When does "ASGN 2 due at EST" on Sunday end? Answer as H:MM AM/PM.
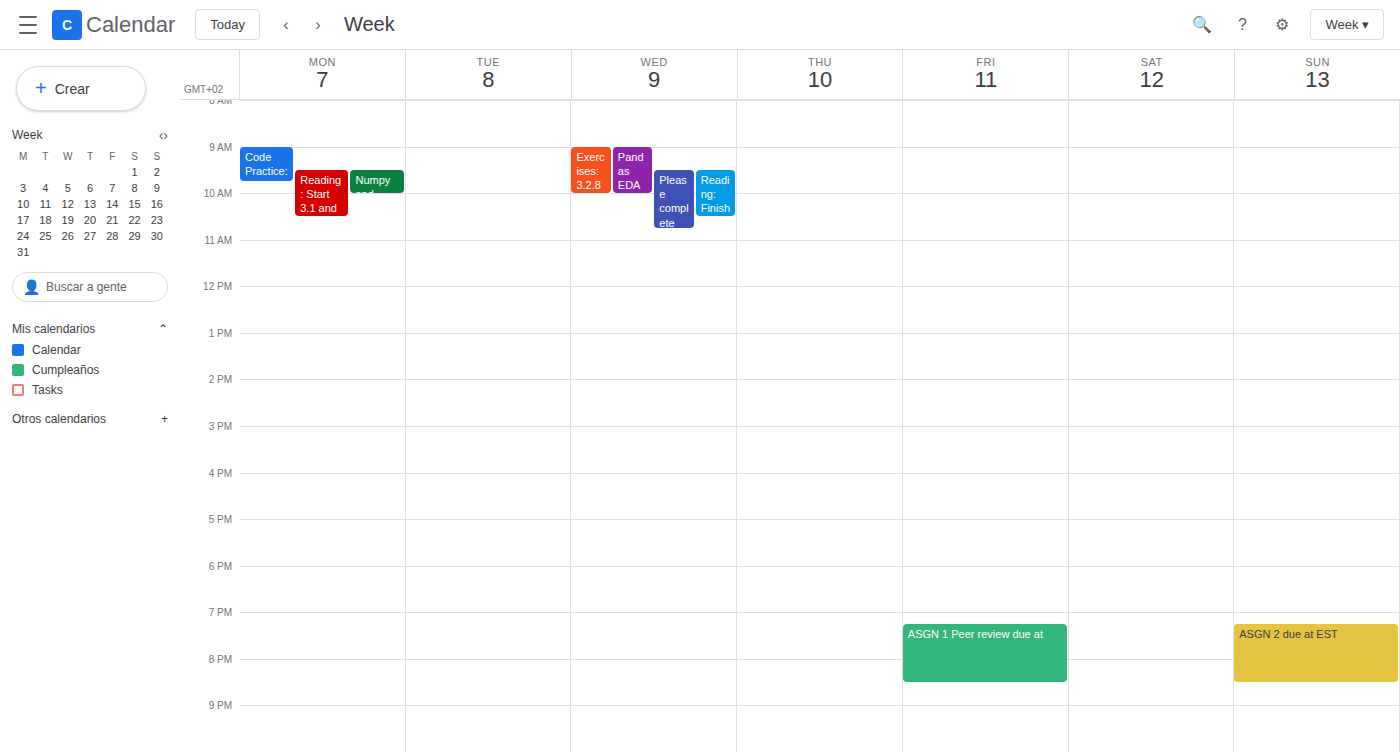
8:30 PM